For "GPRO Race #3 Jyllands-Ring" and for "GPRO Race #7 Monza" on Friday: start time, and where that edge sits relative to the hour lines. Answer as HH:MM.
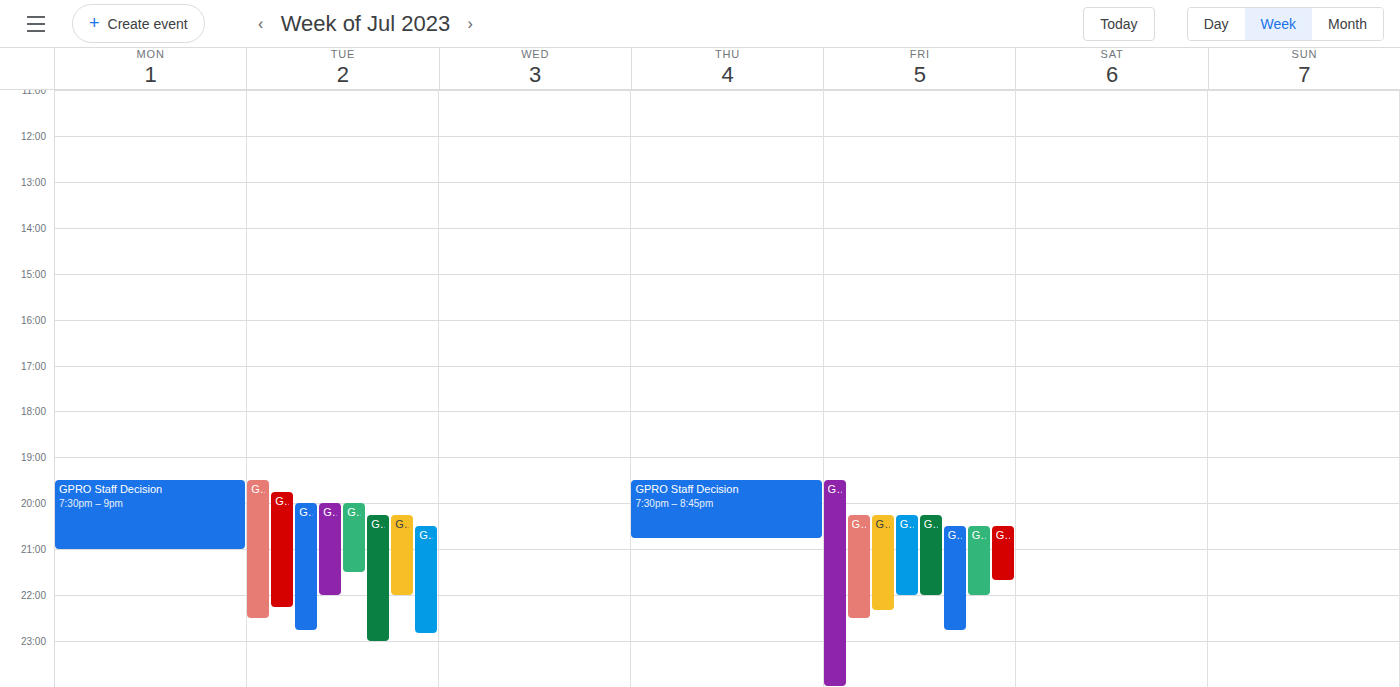
"GPRO Race #3 Jyllands-Ring": 19:30, halfway between the 19:00 and 20:00 lines. "GPRO Race #7 Monza": 20:15, neither: a quarter of the way from the 20:00 line to the 21:00 line.